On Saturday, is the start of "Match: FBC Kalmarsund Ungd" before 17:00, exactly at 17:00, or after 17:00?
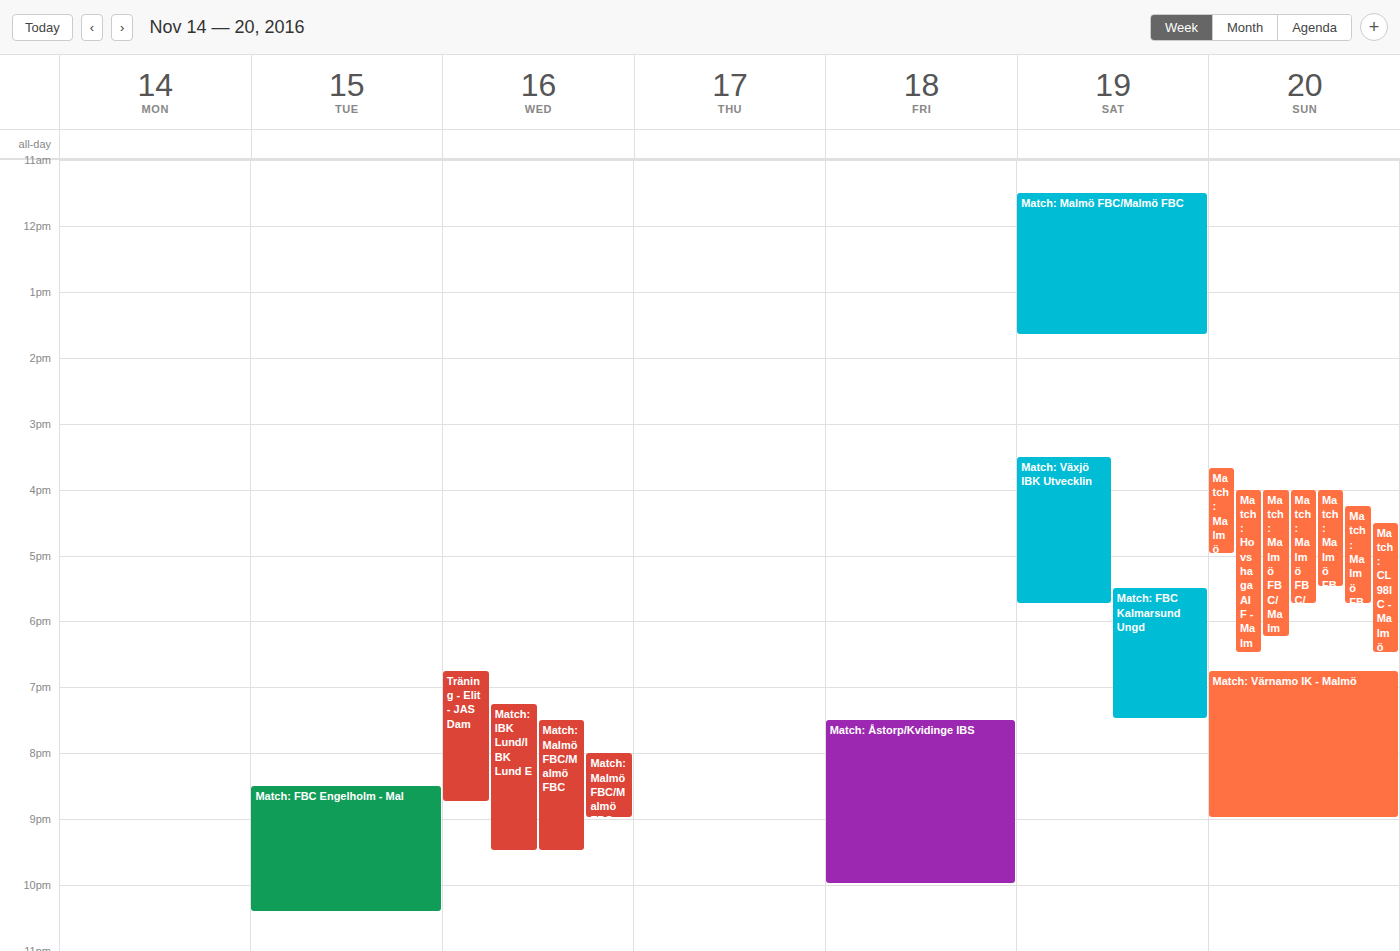
17:30 -- after 17:00, 30 minutes below the 17:00 line.